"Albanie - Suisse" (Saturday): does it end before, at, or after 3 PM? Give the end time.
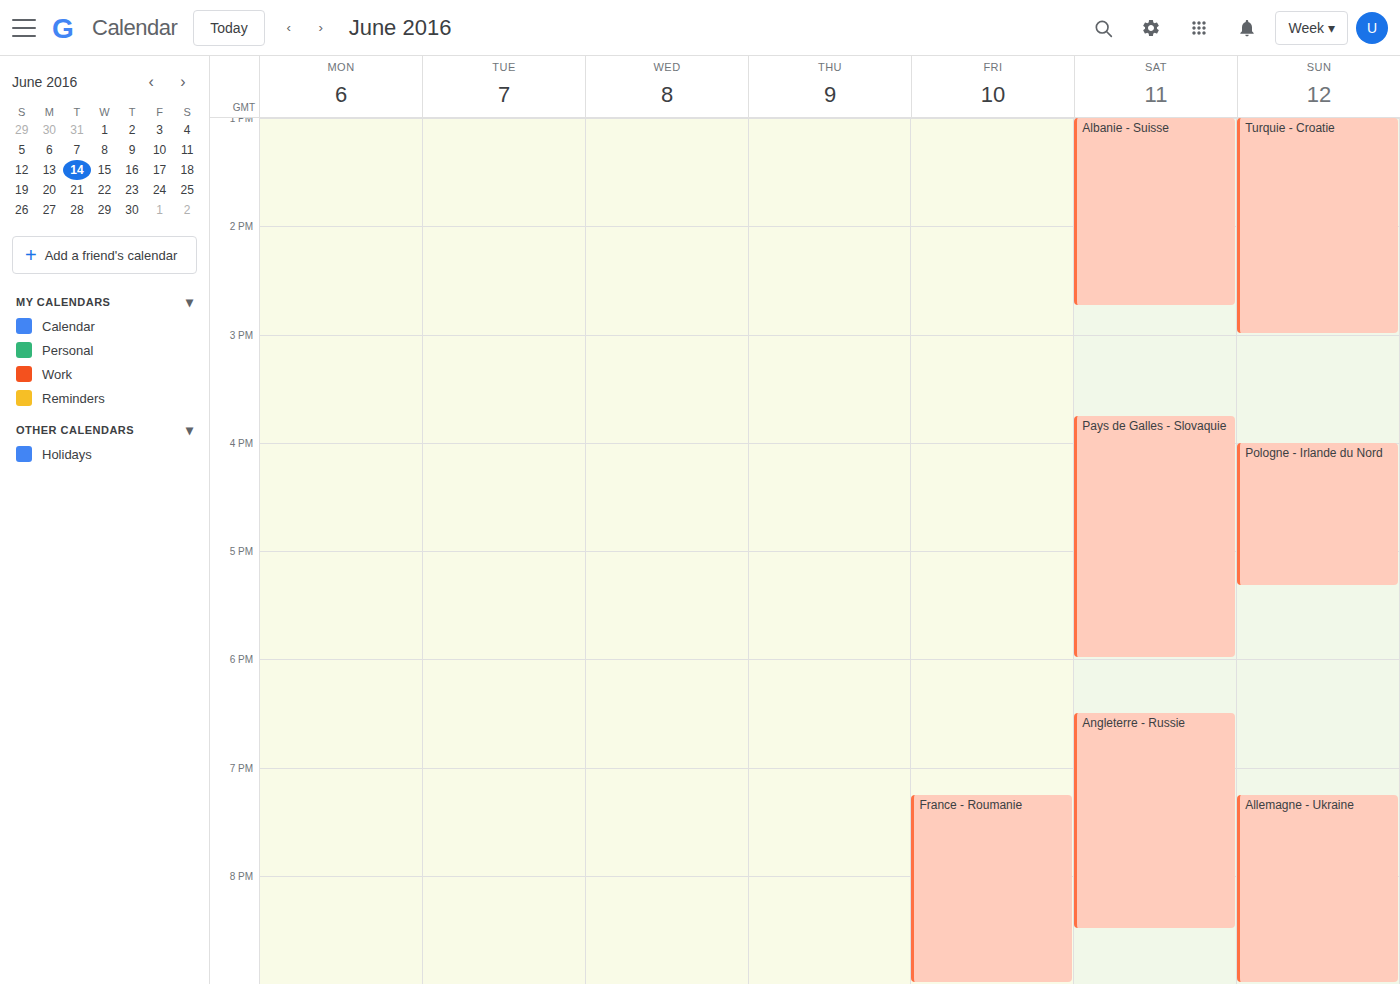
2:45 PM -- before 3 PM, 15 minutes above the 3 PM line.